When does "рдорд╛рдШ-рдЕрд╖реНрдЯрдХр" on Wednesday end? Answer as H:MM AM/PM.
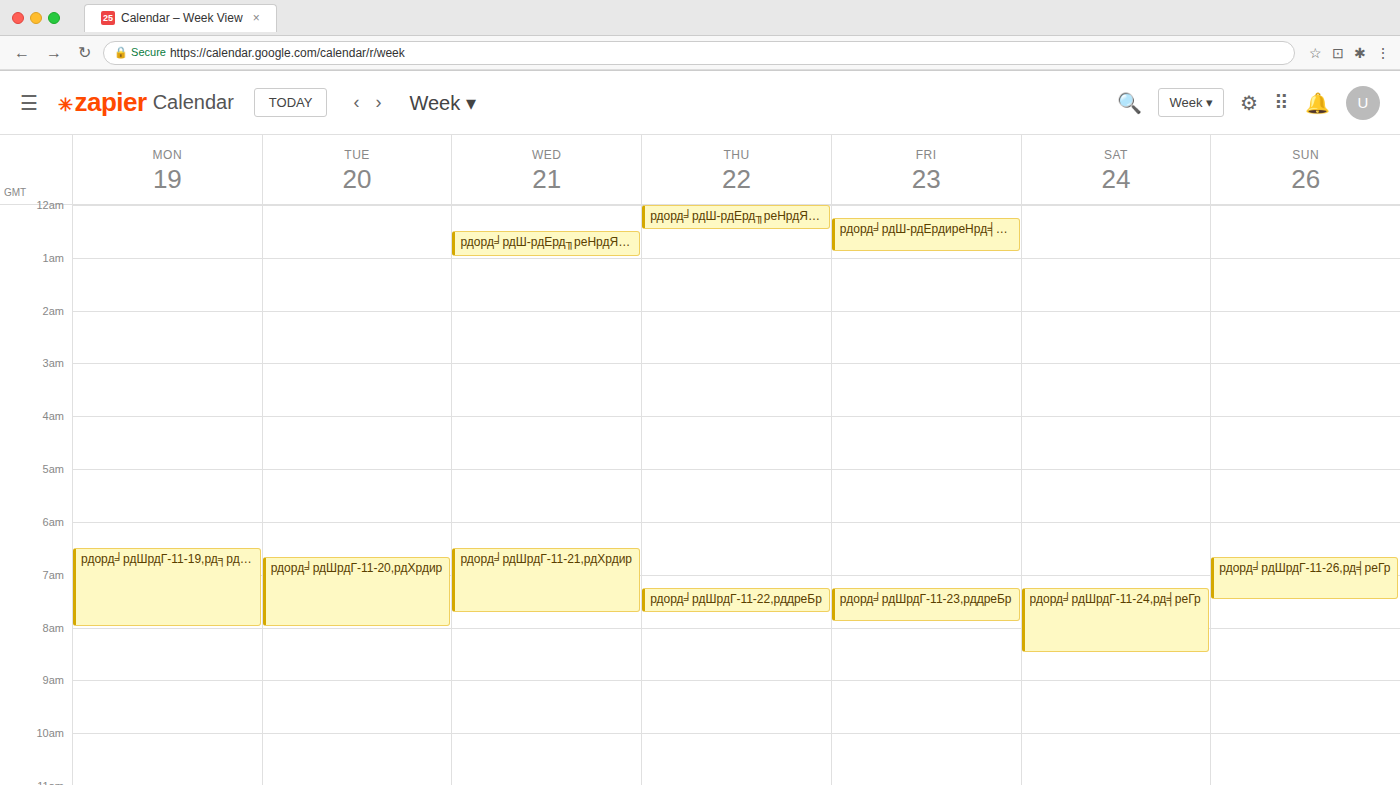
1:00 AM